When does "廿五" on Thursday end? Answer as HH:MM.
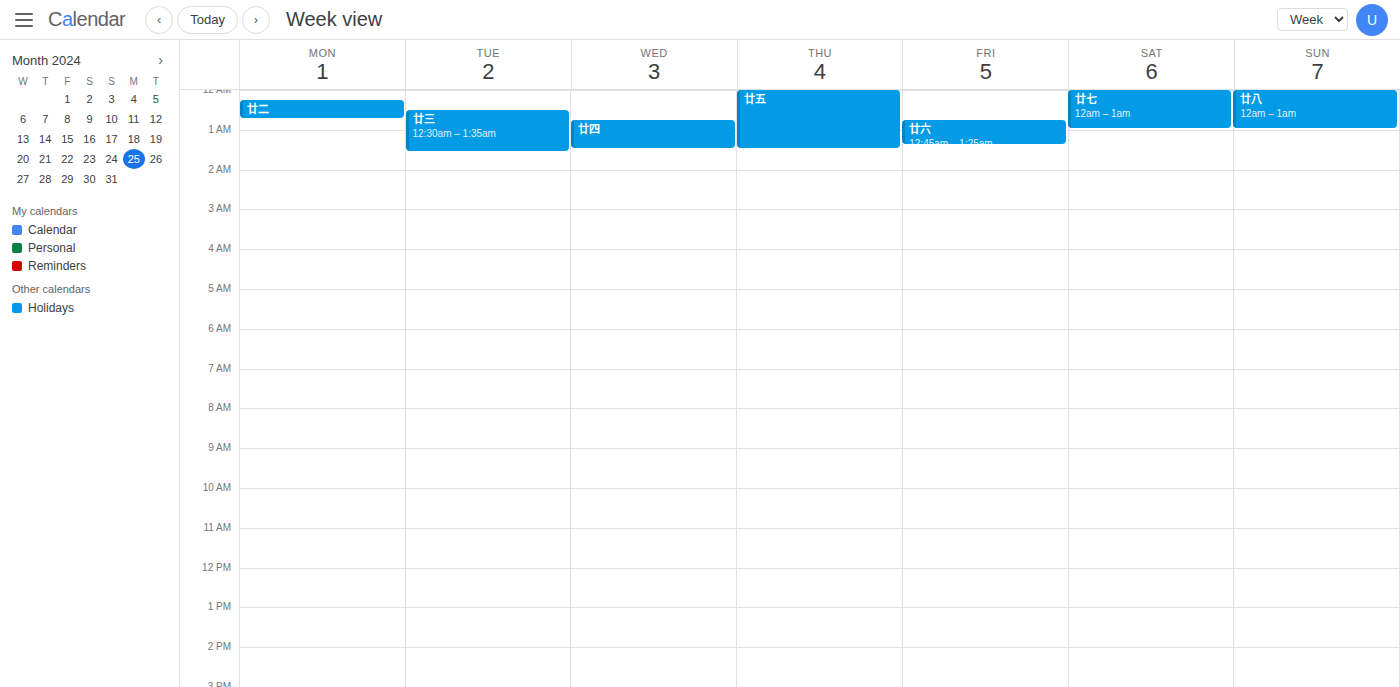
01:30